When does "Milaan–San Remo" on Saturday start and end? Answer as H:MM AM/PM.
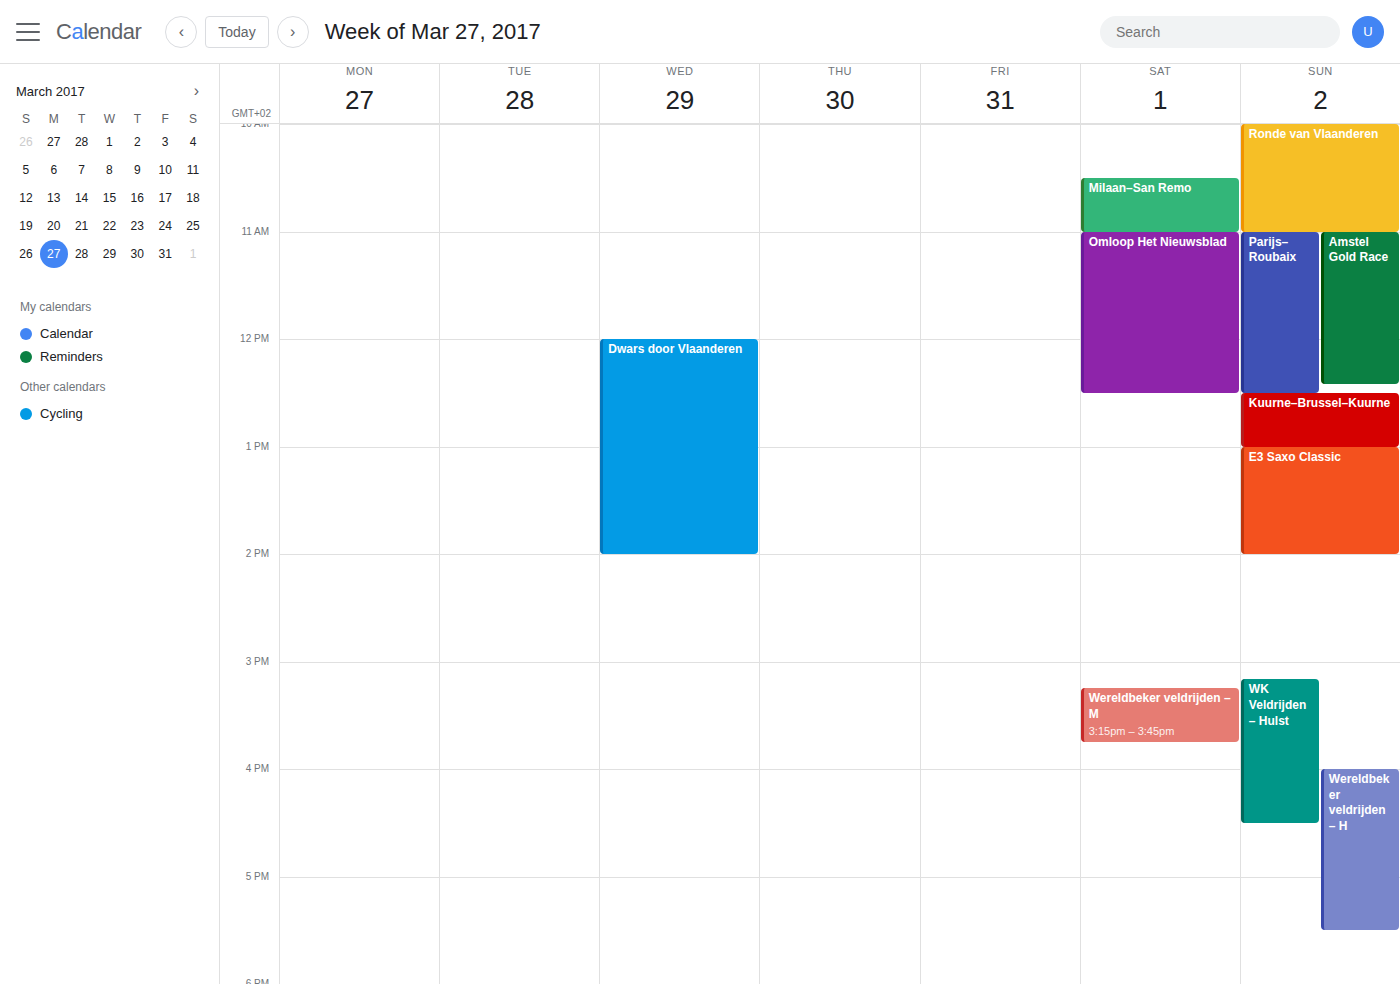
10:30 AM to 11:00 AM